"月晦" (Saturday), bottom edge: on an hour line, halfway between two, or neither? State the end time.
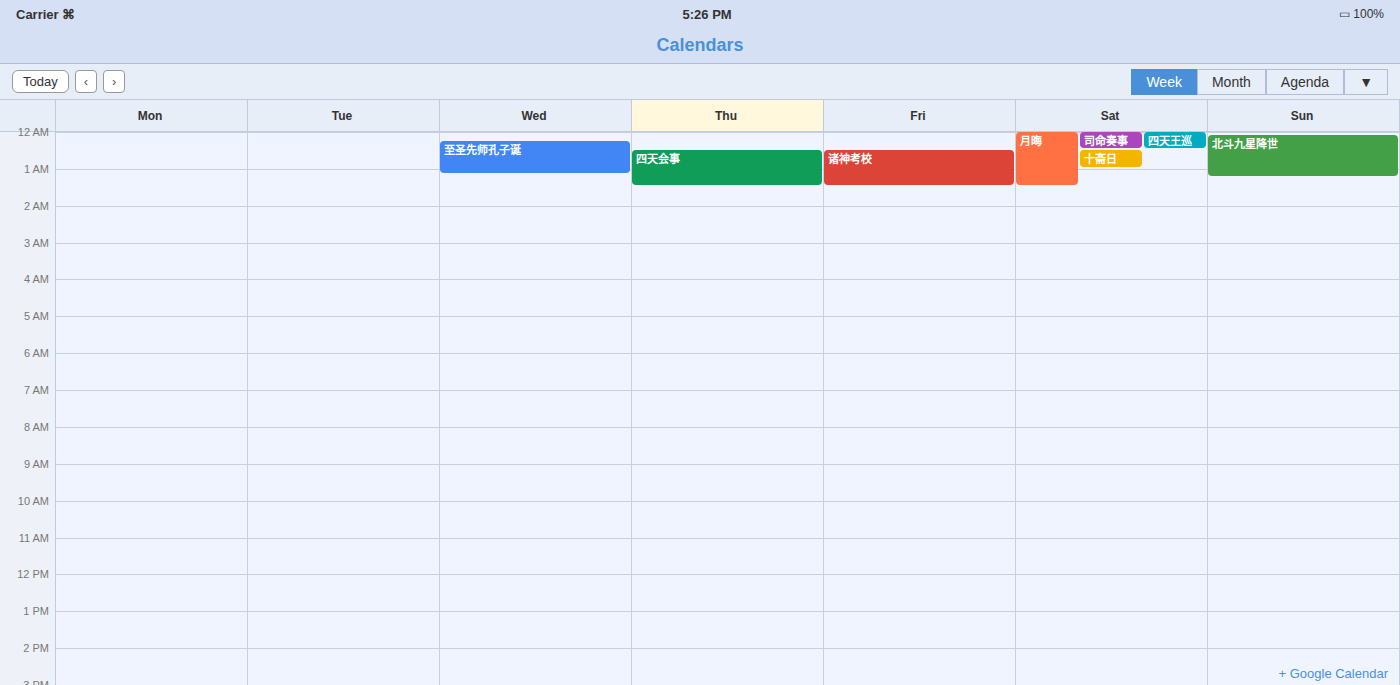
1:30 AM -- halfway between the 1 AM and 2 AM lines.